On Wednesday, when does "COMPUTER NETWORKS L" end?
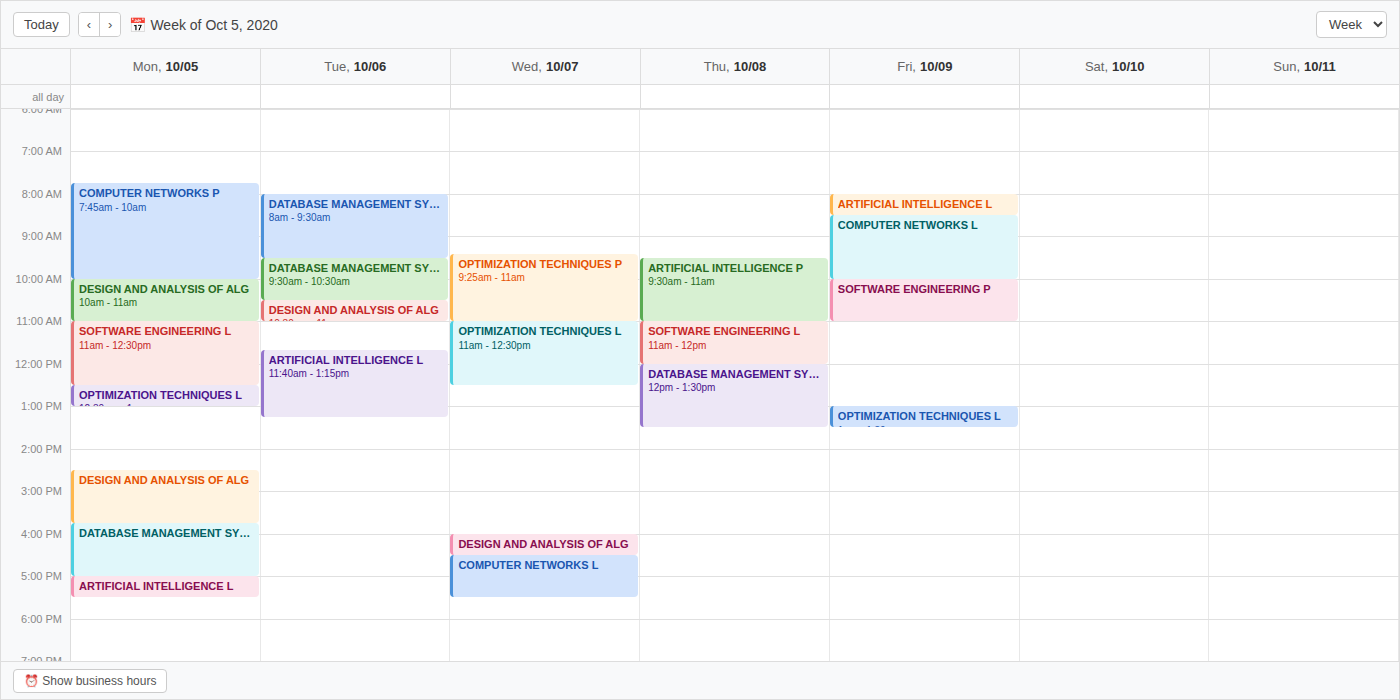
5:30 PM